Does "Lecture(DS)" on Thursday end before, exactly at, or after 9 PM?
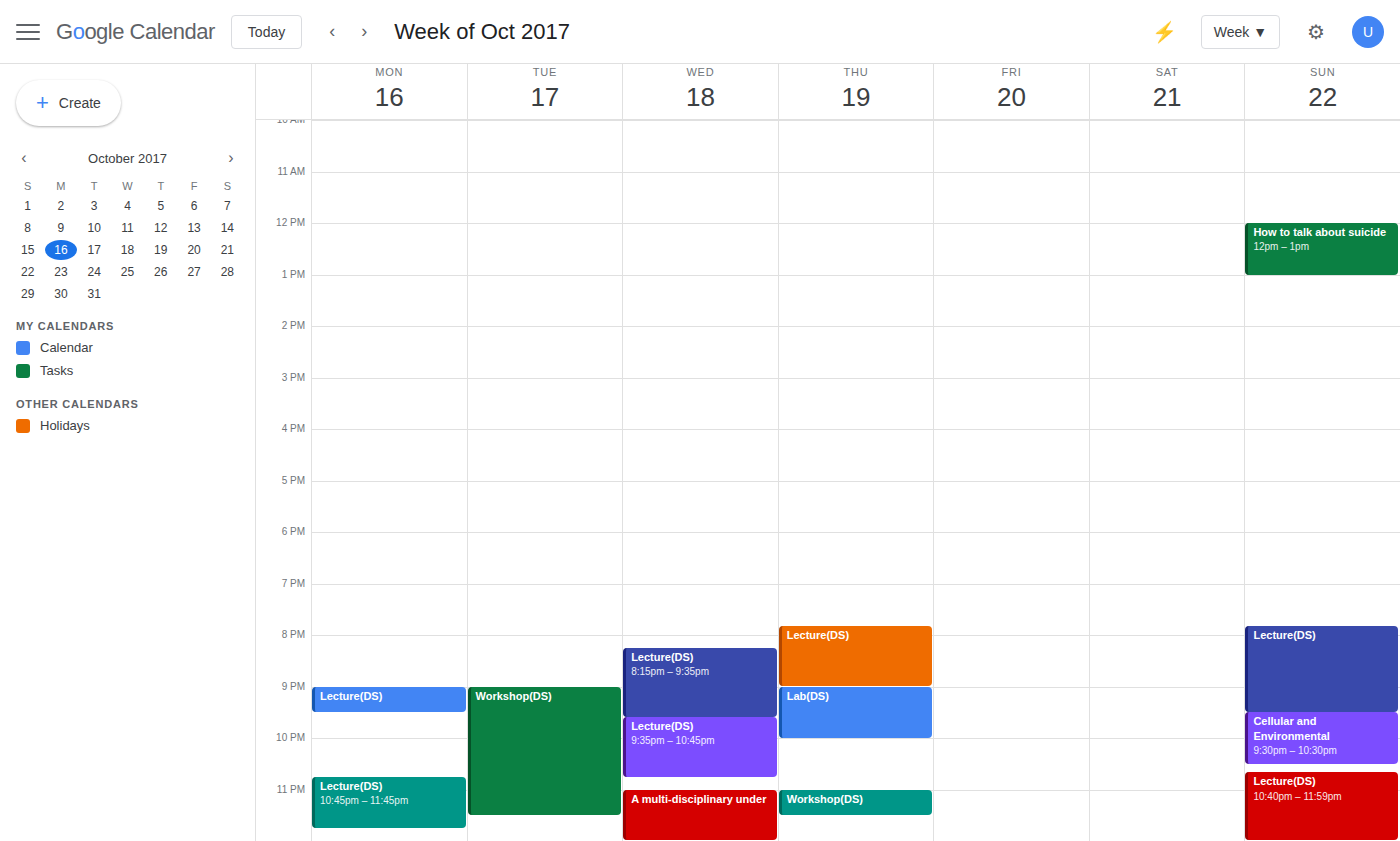
9:00 PM -- exactly at 9 PM, on the 9 PM line.